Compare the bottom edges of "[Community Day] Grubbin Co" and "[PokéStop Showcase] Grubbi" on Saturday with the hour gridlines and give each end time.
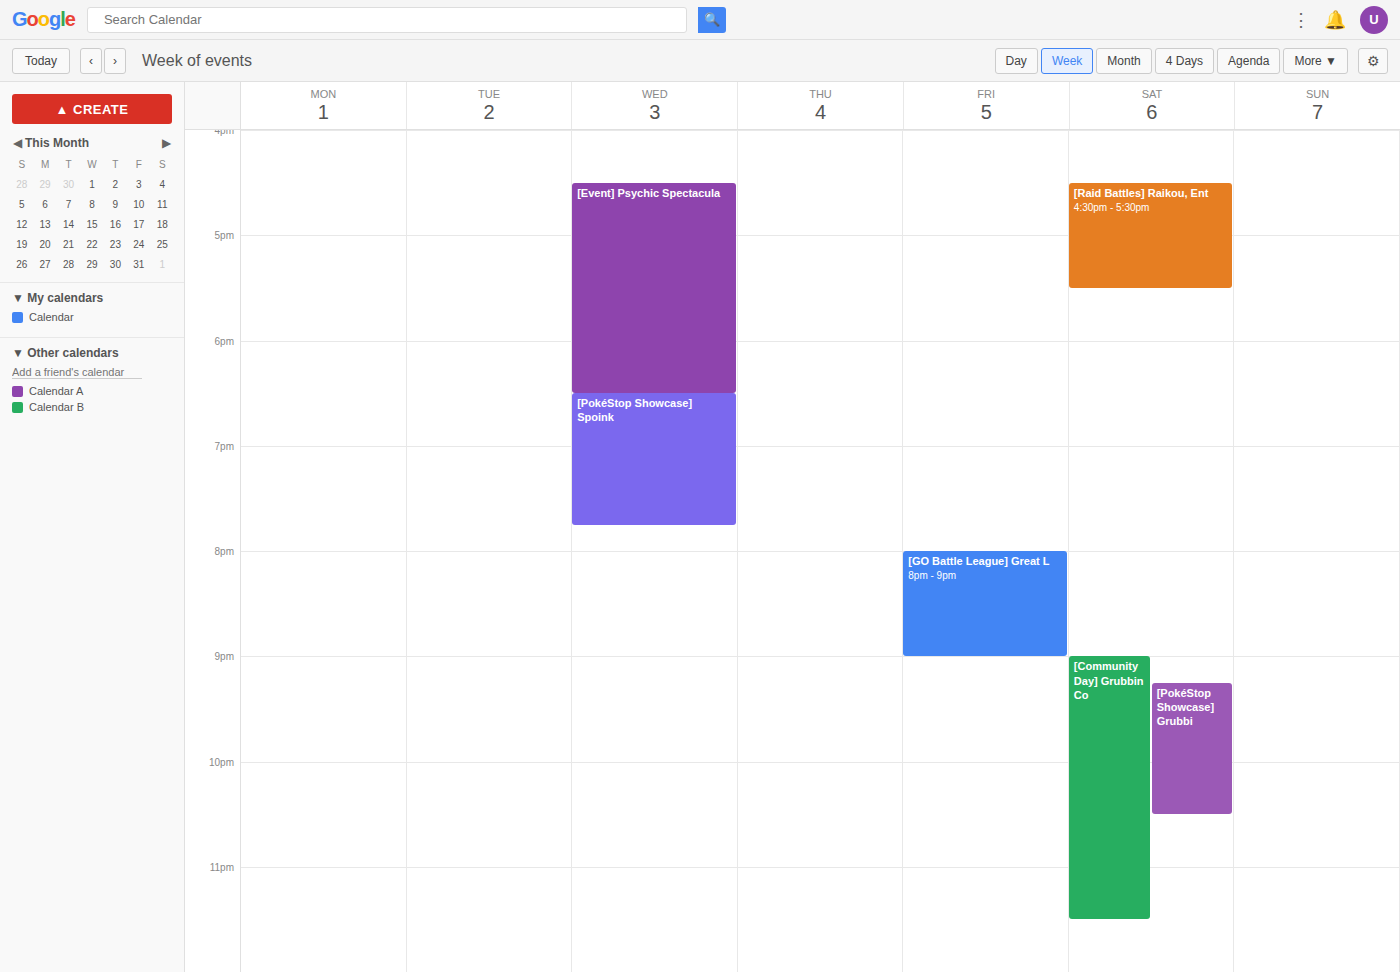
"[Community Day] Grubbin Co": 23:30, halfway between the 23:00 and 24:00 lines. "[PokéStop Showcase] Grubbi": 22:30, halfway between the 22:00 and 23:00 lines.